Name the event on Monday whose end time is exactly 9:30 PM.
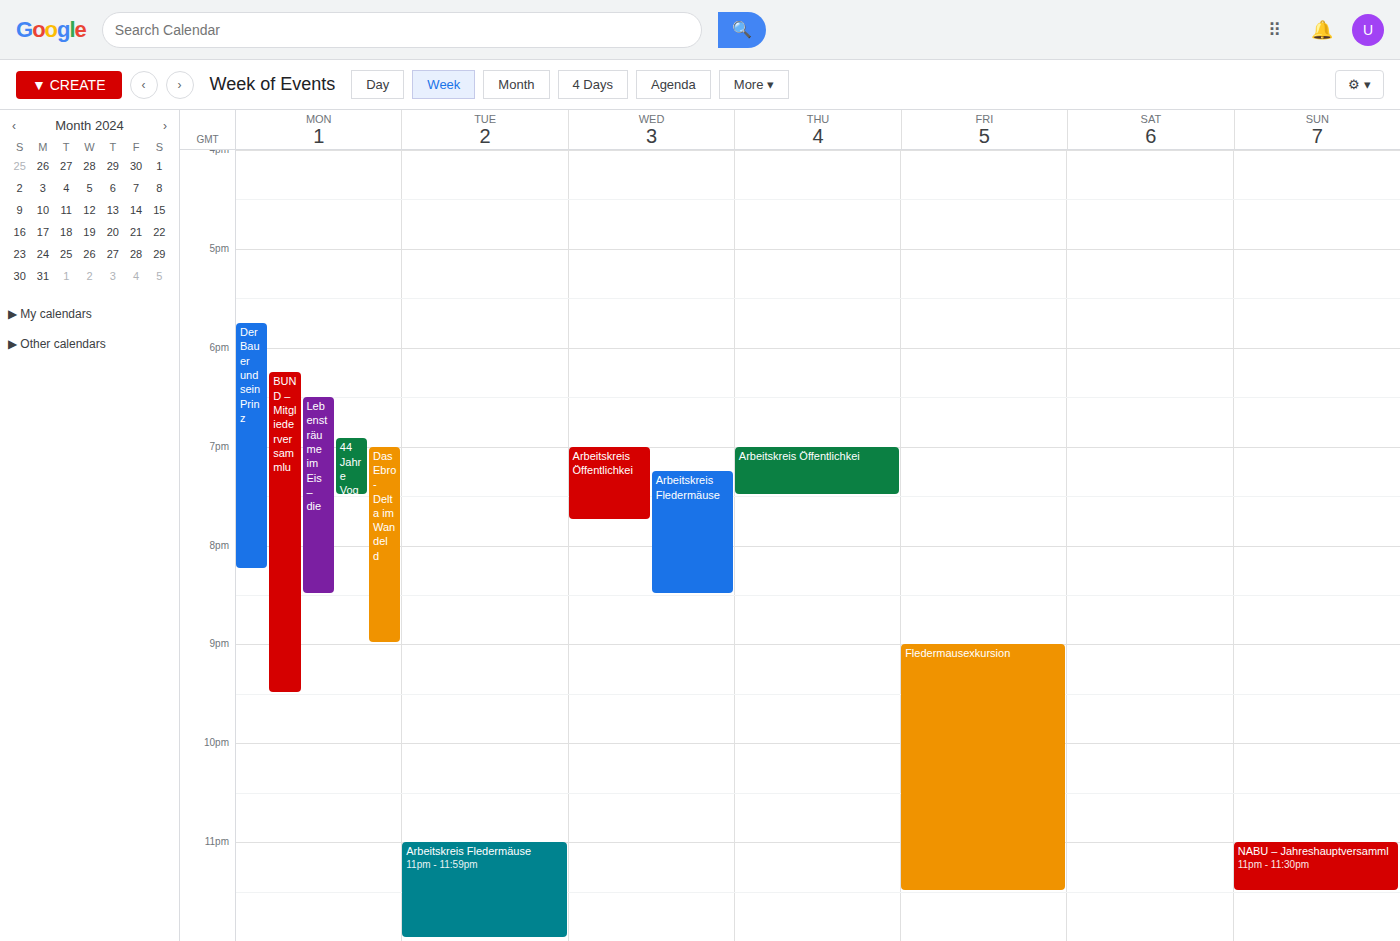
"BUND – Mitgliederversammlu"